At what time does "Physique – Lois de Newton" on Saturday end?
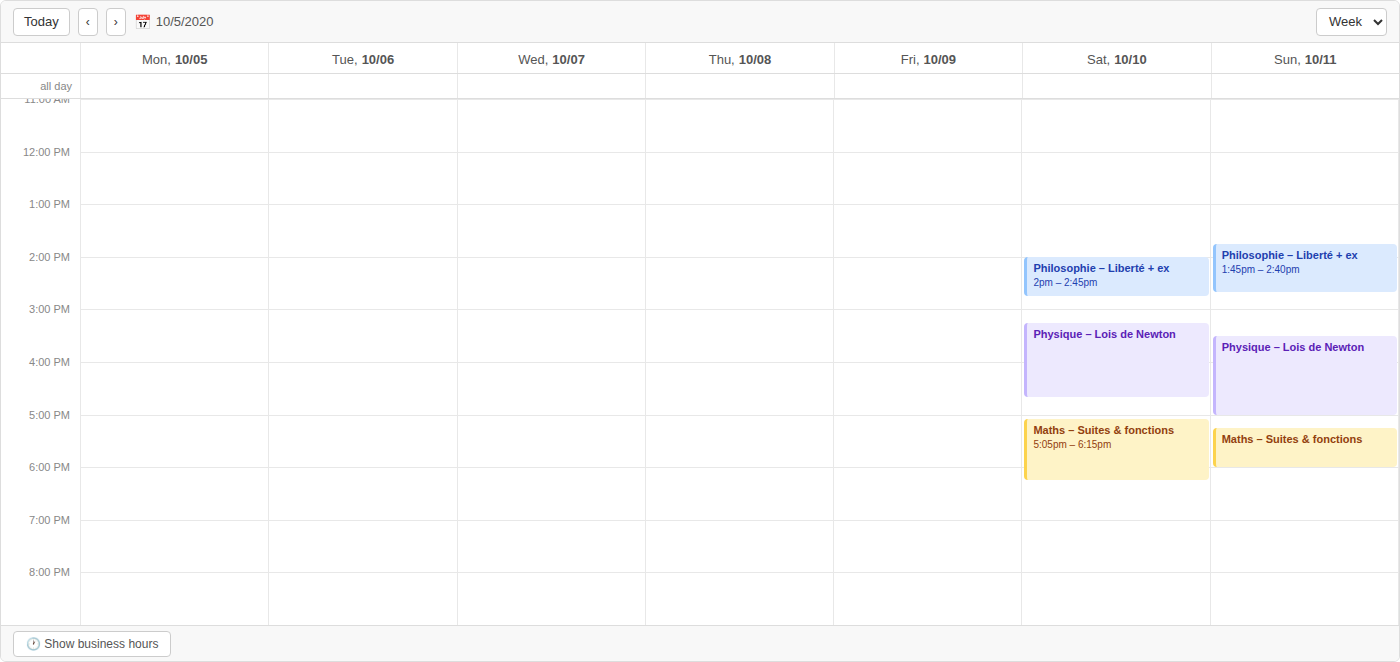
4:40 PM